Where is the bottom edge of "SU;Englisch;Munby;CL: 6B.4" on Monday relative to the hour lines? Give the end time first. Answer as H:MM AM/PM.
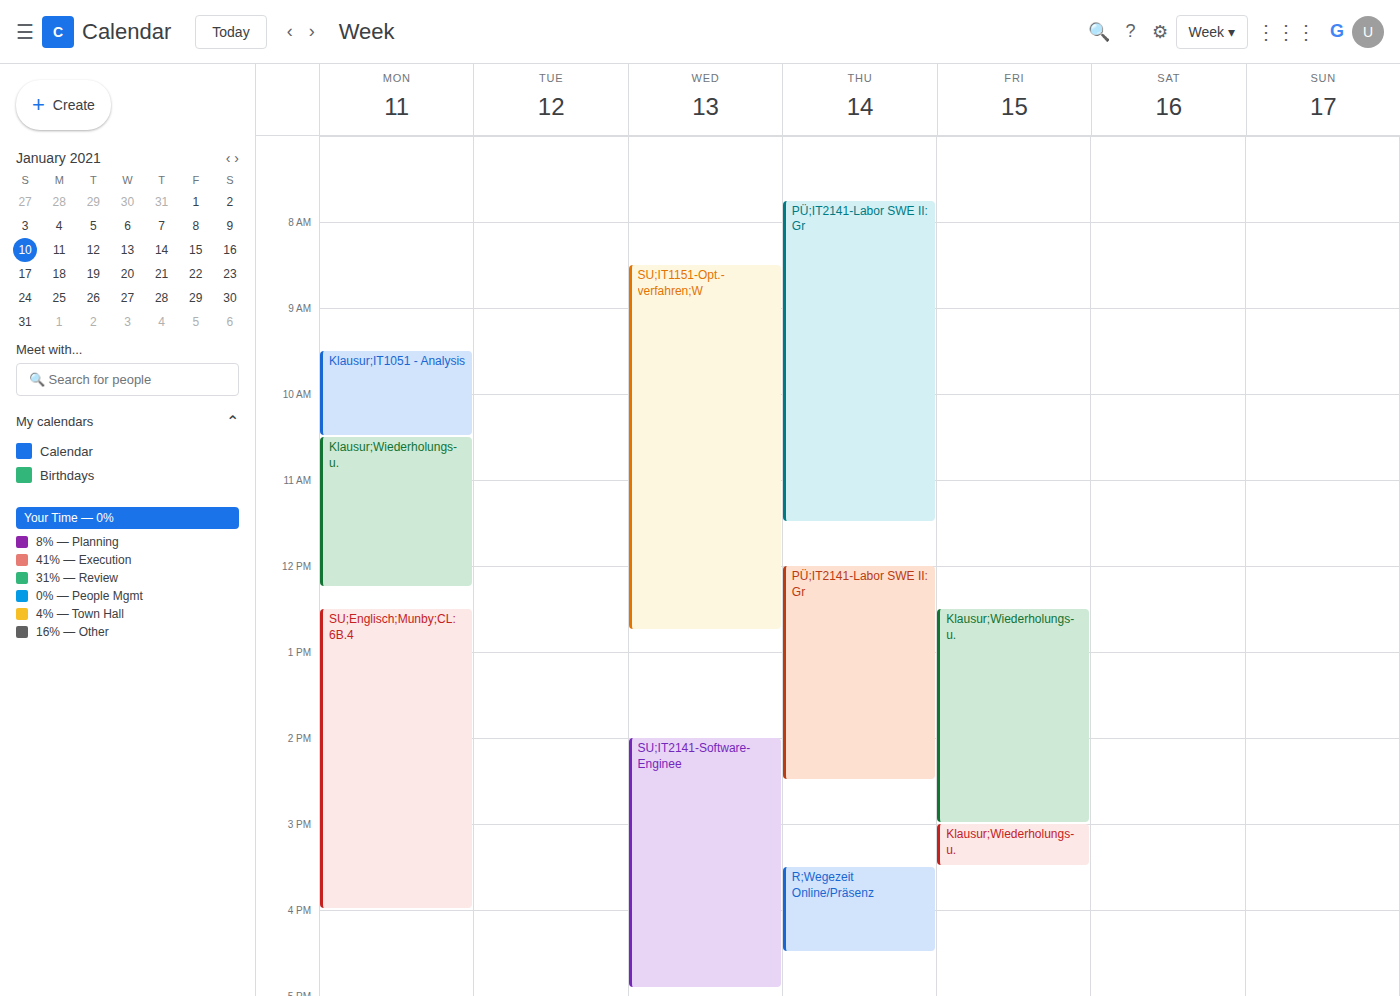
4:00 PM -- exactly on the 4 PM line.